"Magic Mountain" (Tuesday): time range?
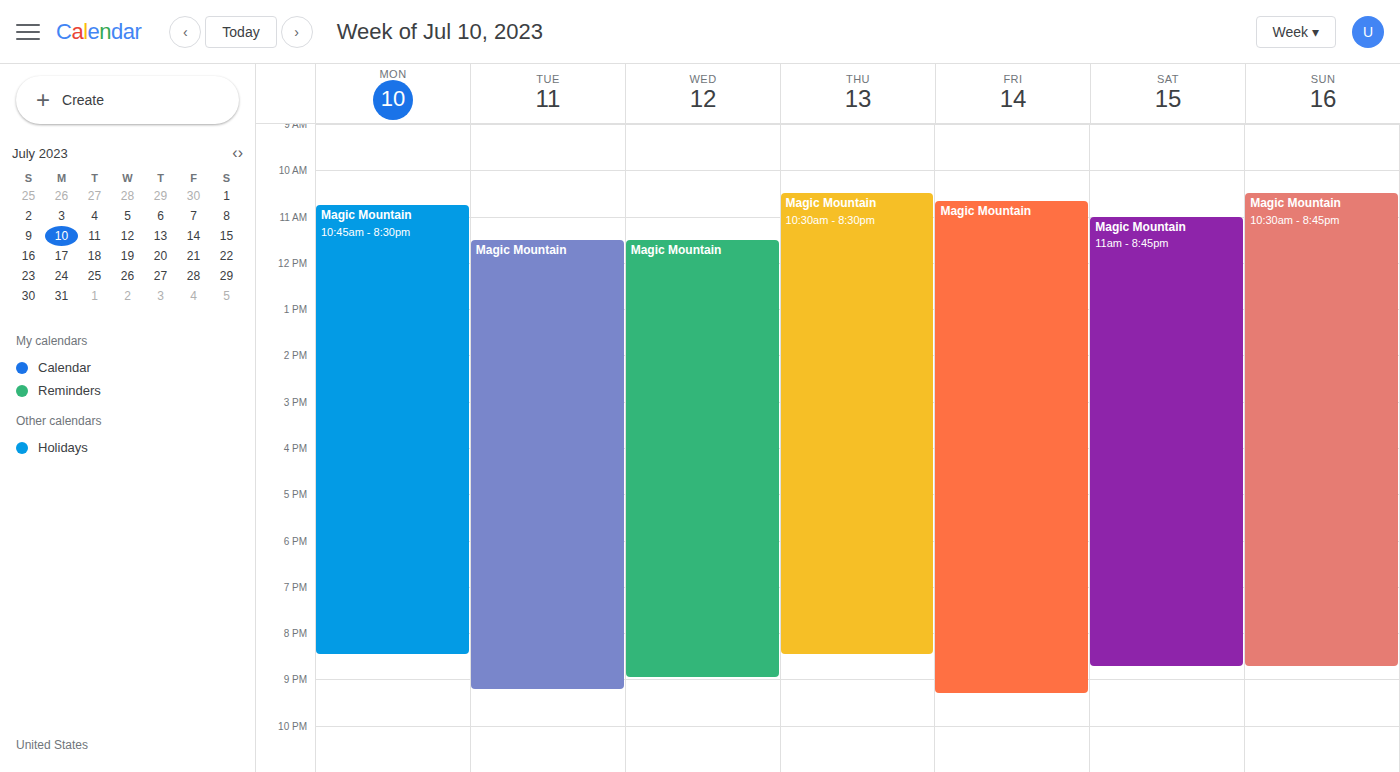
11:30 to 21:15